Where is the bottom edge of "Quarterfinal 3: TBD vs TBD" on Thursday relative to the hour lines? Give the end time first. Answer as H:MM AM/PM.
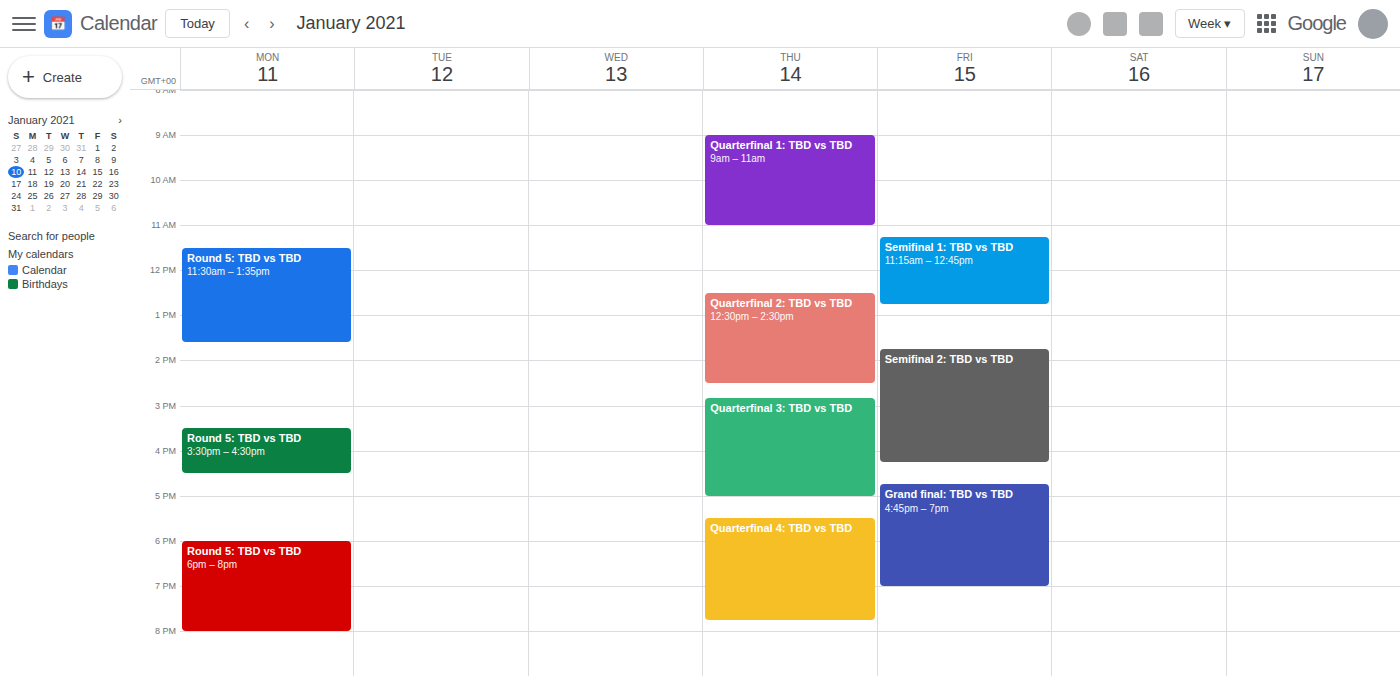
5:00 PM -- exactly on the 5 PM line.